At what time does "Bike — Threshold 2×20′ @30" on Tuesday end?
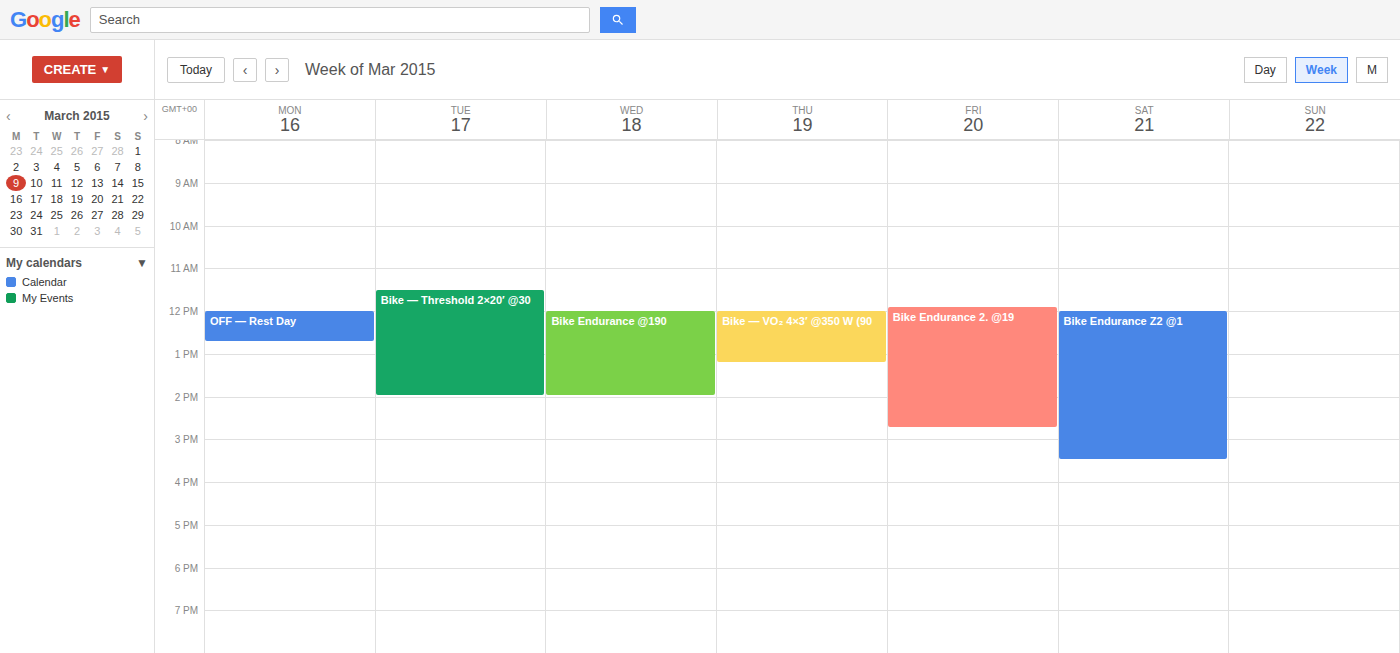
2:00 PM